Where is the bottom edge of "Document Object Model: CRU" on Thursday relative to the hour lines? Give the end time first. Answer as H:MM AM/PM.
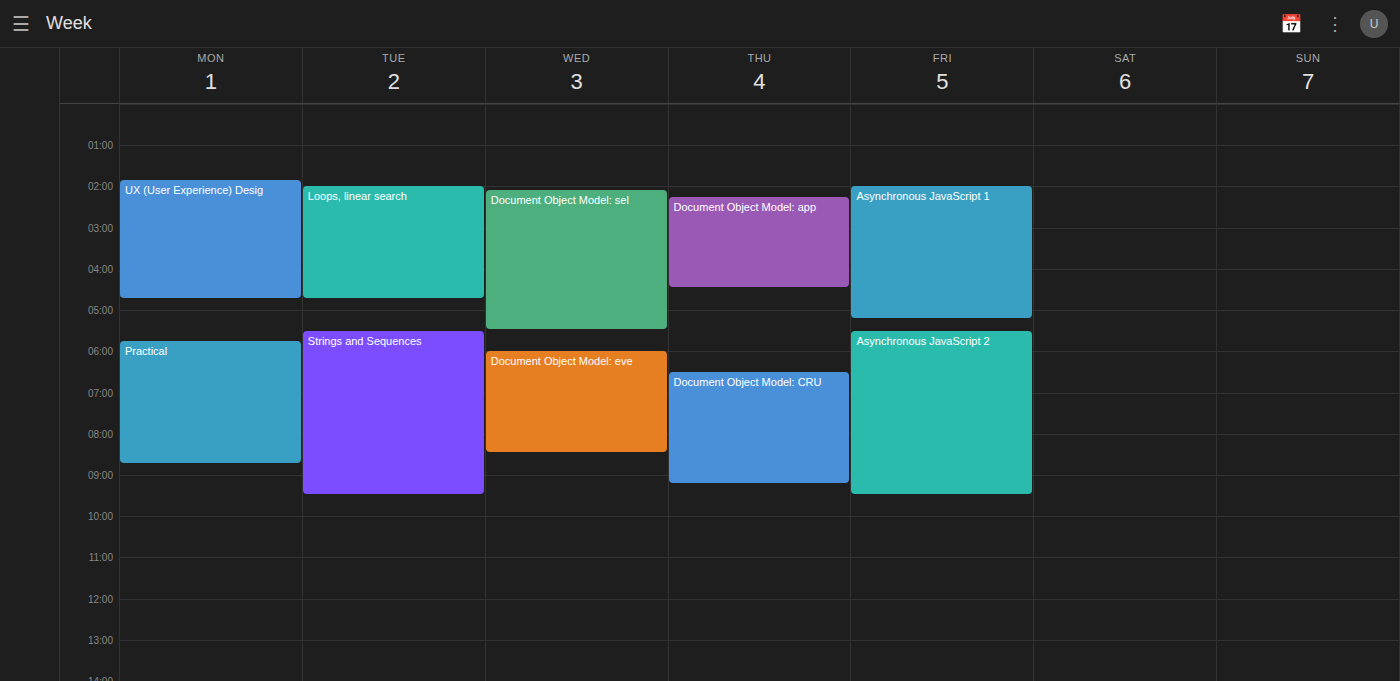
9:15 AM -- neither: a quarter of the way from the 9 AM line to the 10 AM line.